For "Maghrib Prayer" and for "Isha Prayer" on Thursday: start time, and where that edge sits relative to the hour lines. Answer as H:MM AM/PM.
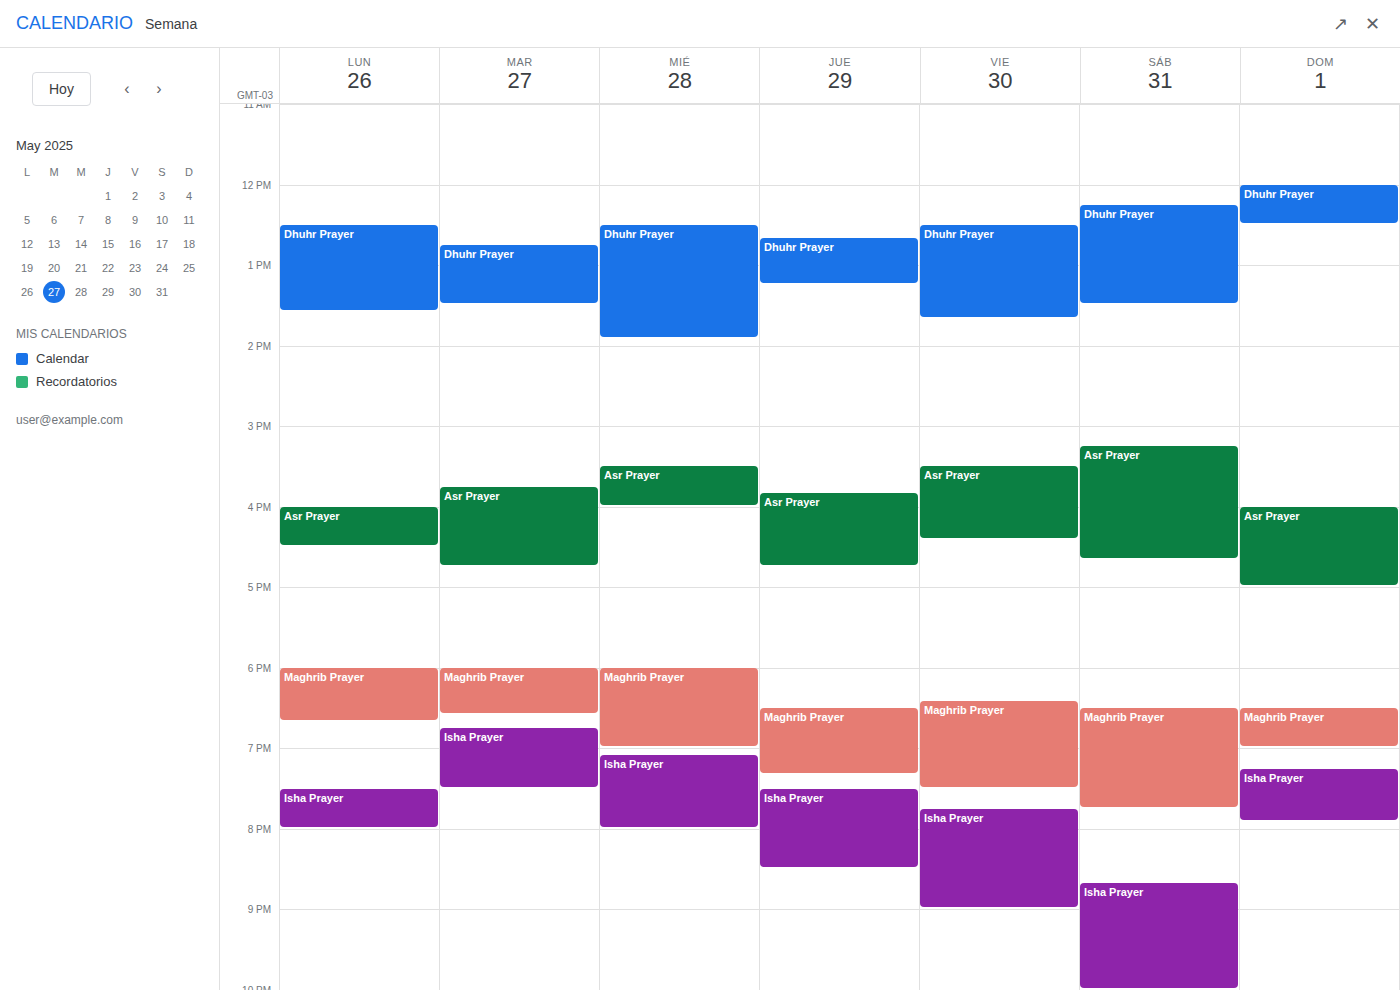
"Maghrib Prayer": 6:30 PM, halfway between the 6 PM and 7 PM lines. "Isha Prayer": 7:30 PM, halfway between the 7 PM and 8 PM lines.